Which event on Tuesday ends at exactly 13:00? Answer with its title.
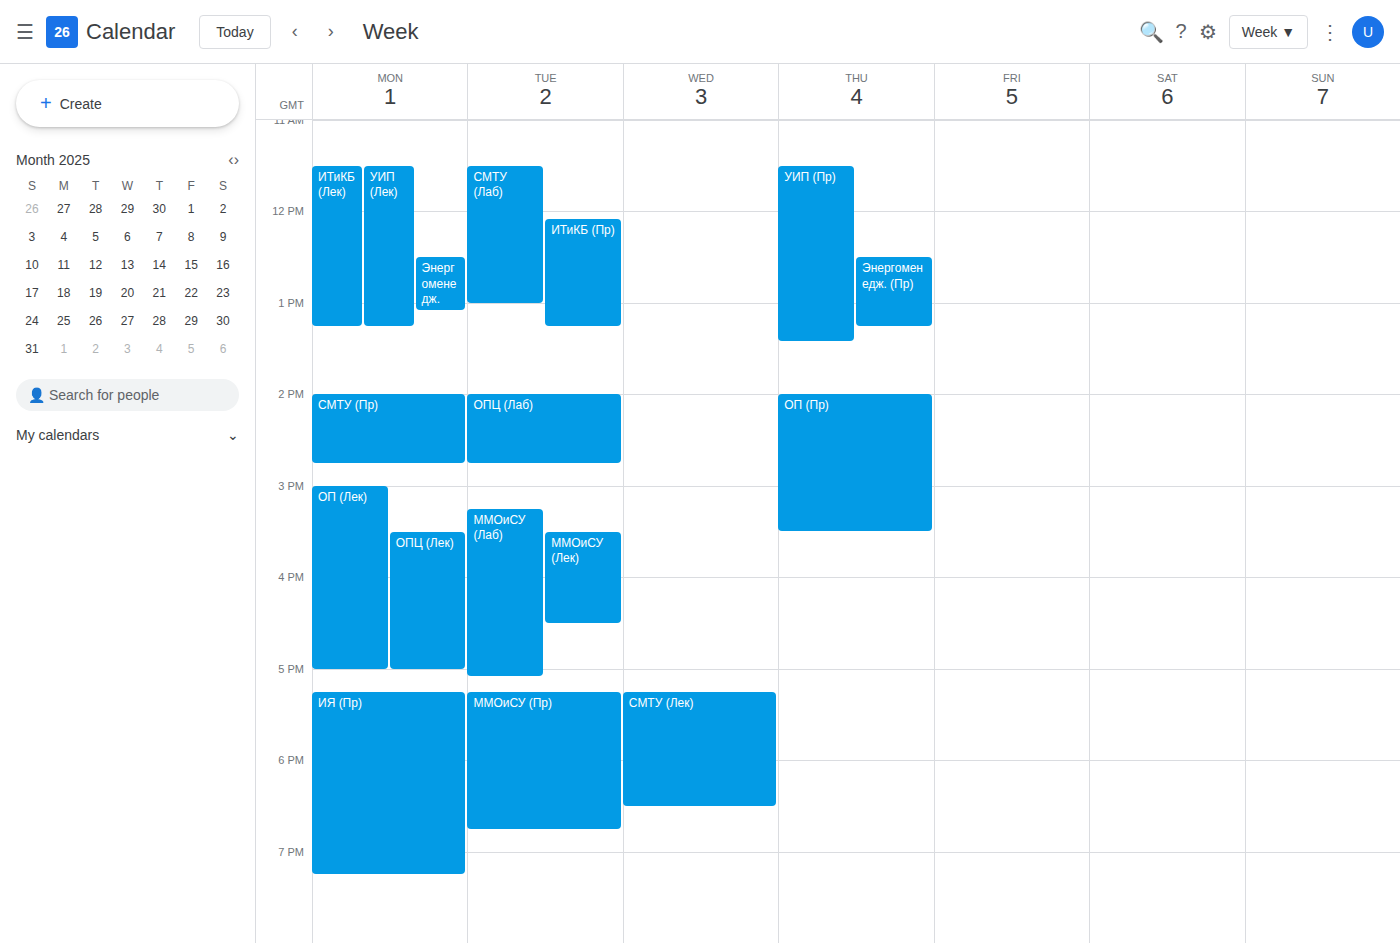
"СМТУ (Лаб)"